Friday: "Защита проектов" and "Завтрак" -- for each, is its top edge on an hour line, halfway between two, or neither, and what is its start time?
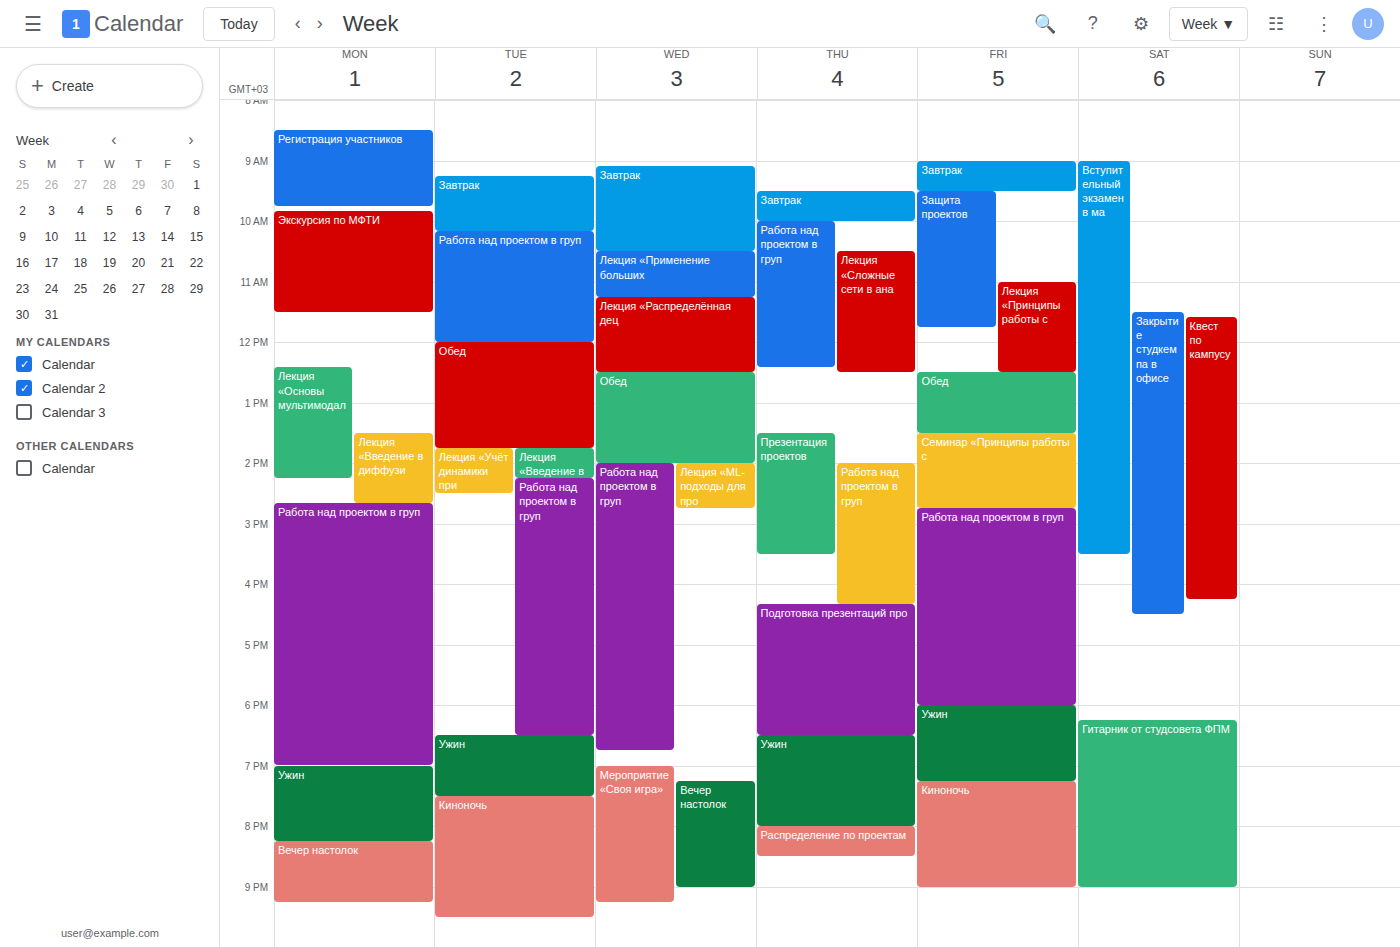
"Защита проектов": 09:30, halfway between the 09:00 and 10:00 lines. "Завтрак": 09:00, exactly on the 09:00 line.